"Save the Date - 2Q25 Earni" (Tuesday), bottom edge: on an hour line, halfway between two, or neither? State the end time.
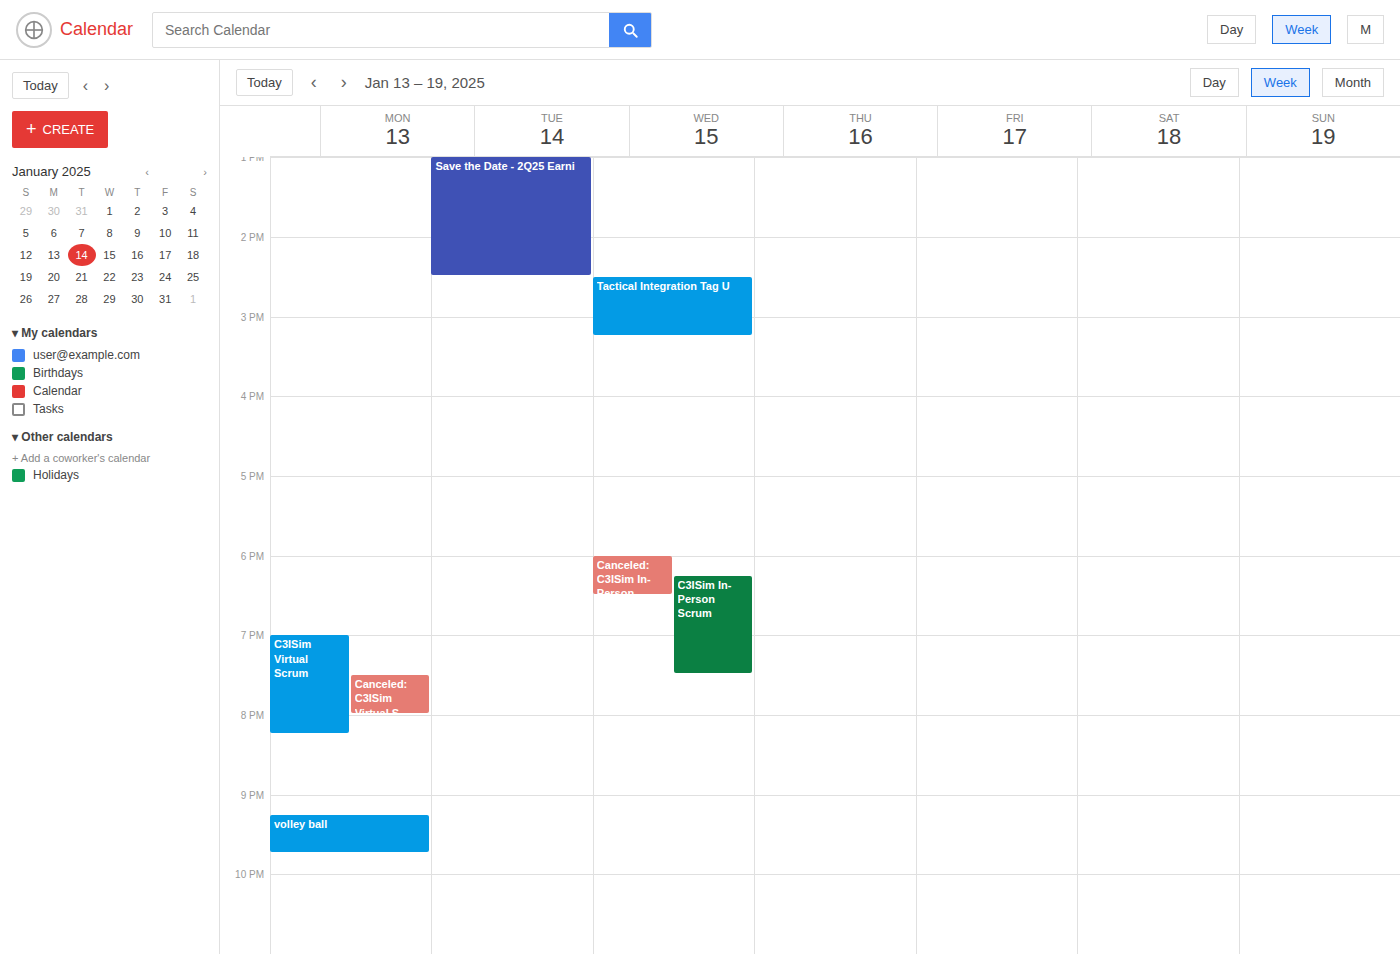
2:30 PM -- halfway between the 2 PM and 3 PM lines.